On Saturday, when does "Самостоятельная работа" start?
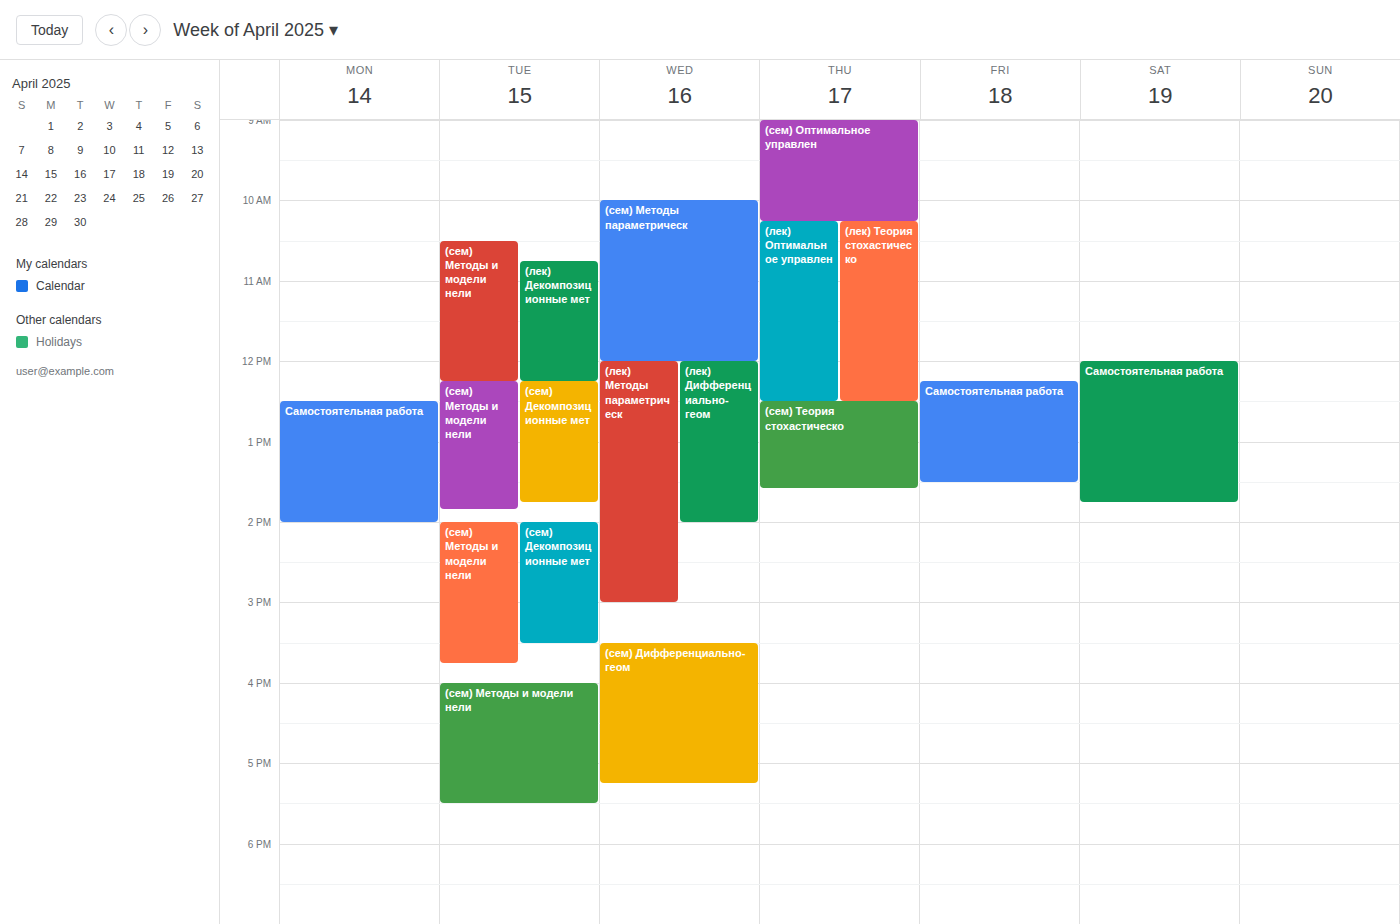
12:00 PM